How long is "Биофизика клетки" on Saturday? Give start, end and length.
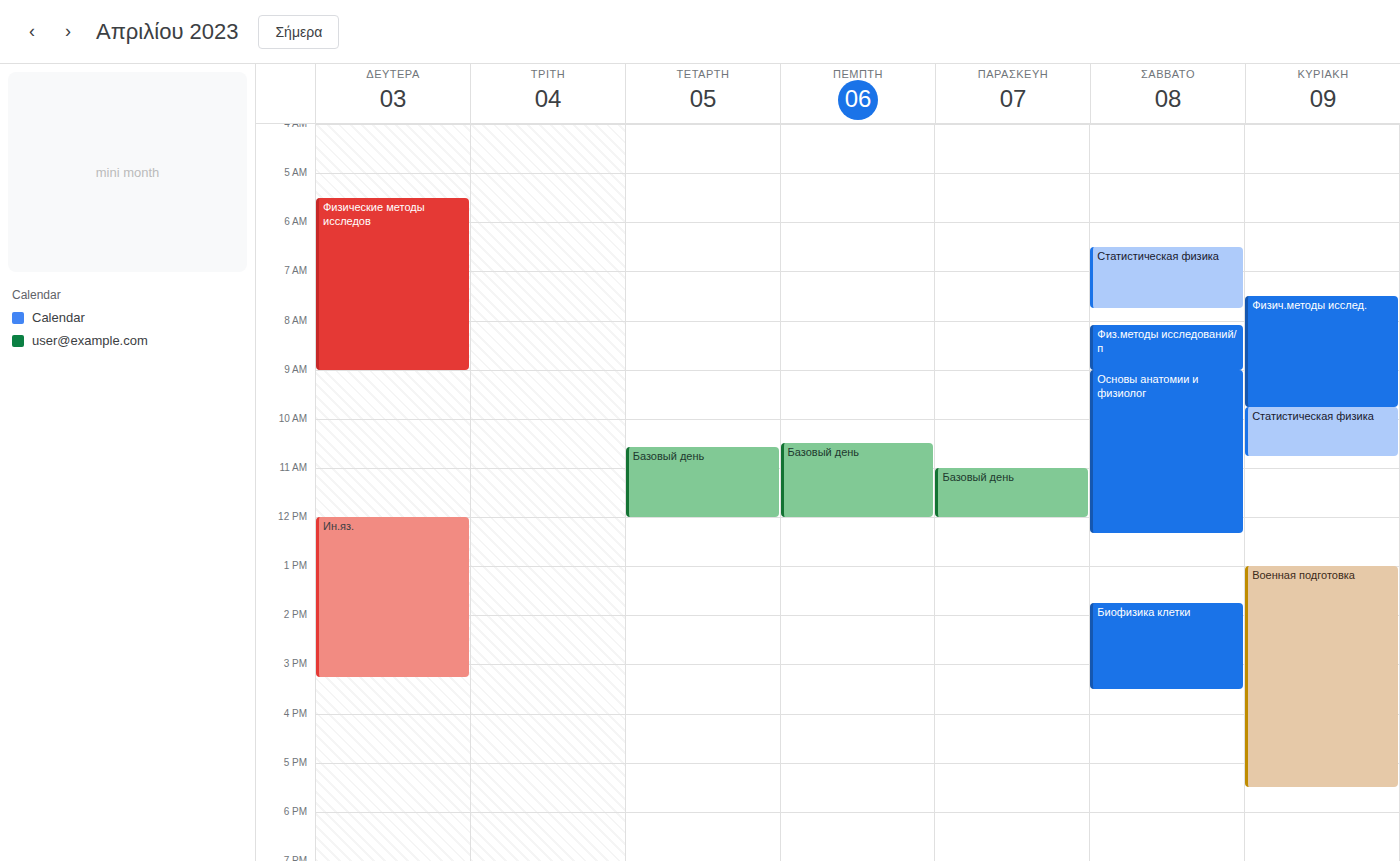
1:45 PM to 3:30 PM, 1 hour 45 minutes